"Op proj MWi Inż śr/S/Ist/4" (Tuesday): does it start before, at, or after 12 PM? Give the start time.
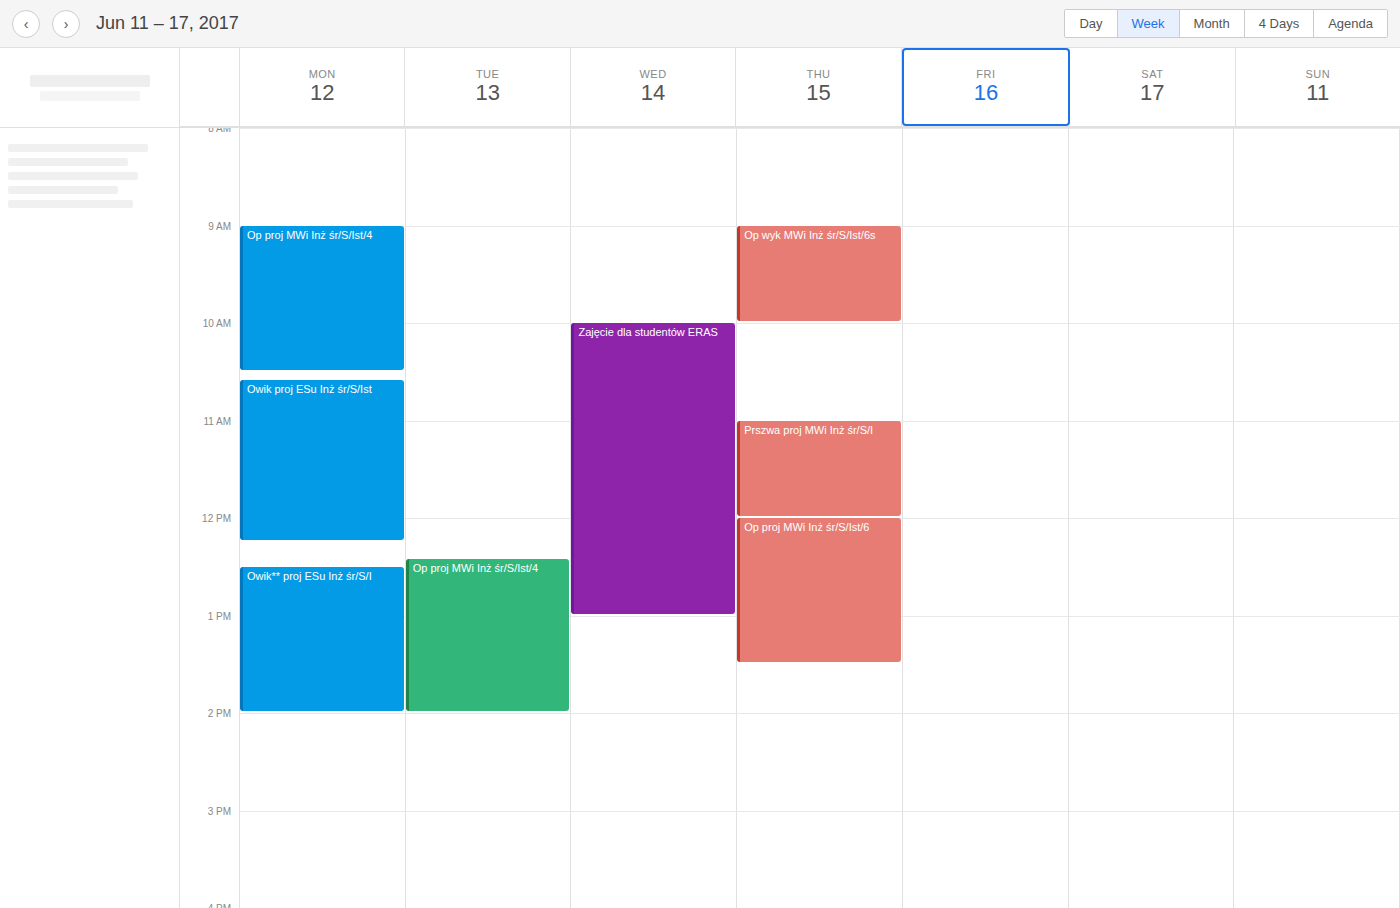
12:25 PM -- after 12 PM, 25 minutes below the 12 PM line.